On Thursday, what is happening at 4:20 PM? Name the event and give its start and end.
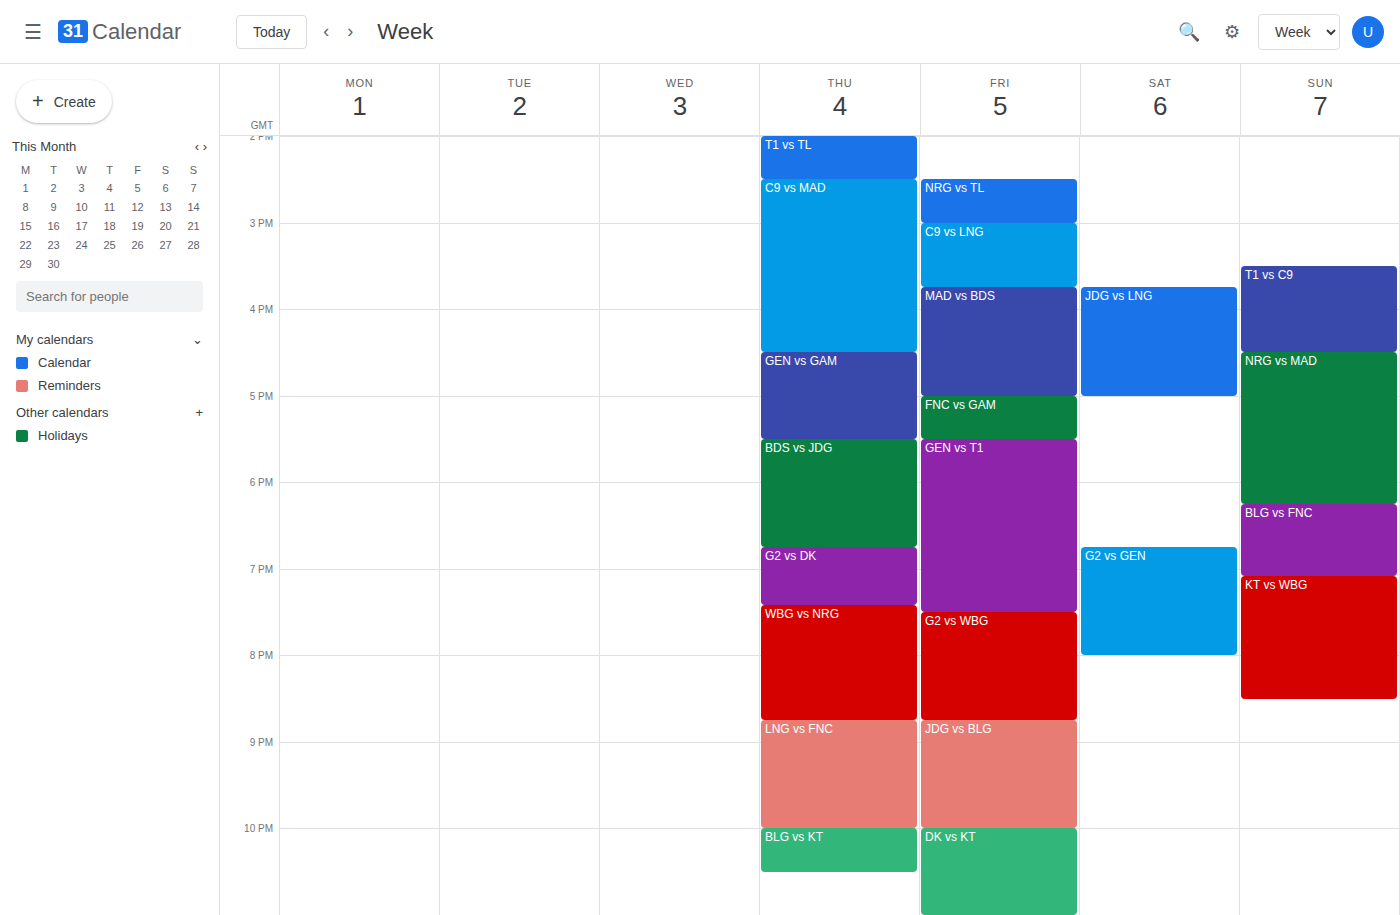
"C9 vs MAD", 2:30 PM to 4:30 PM